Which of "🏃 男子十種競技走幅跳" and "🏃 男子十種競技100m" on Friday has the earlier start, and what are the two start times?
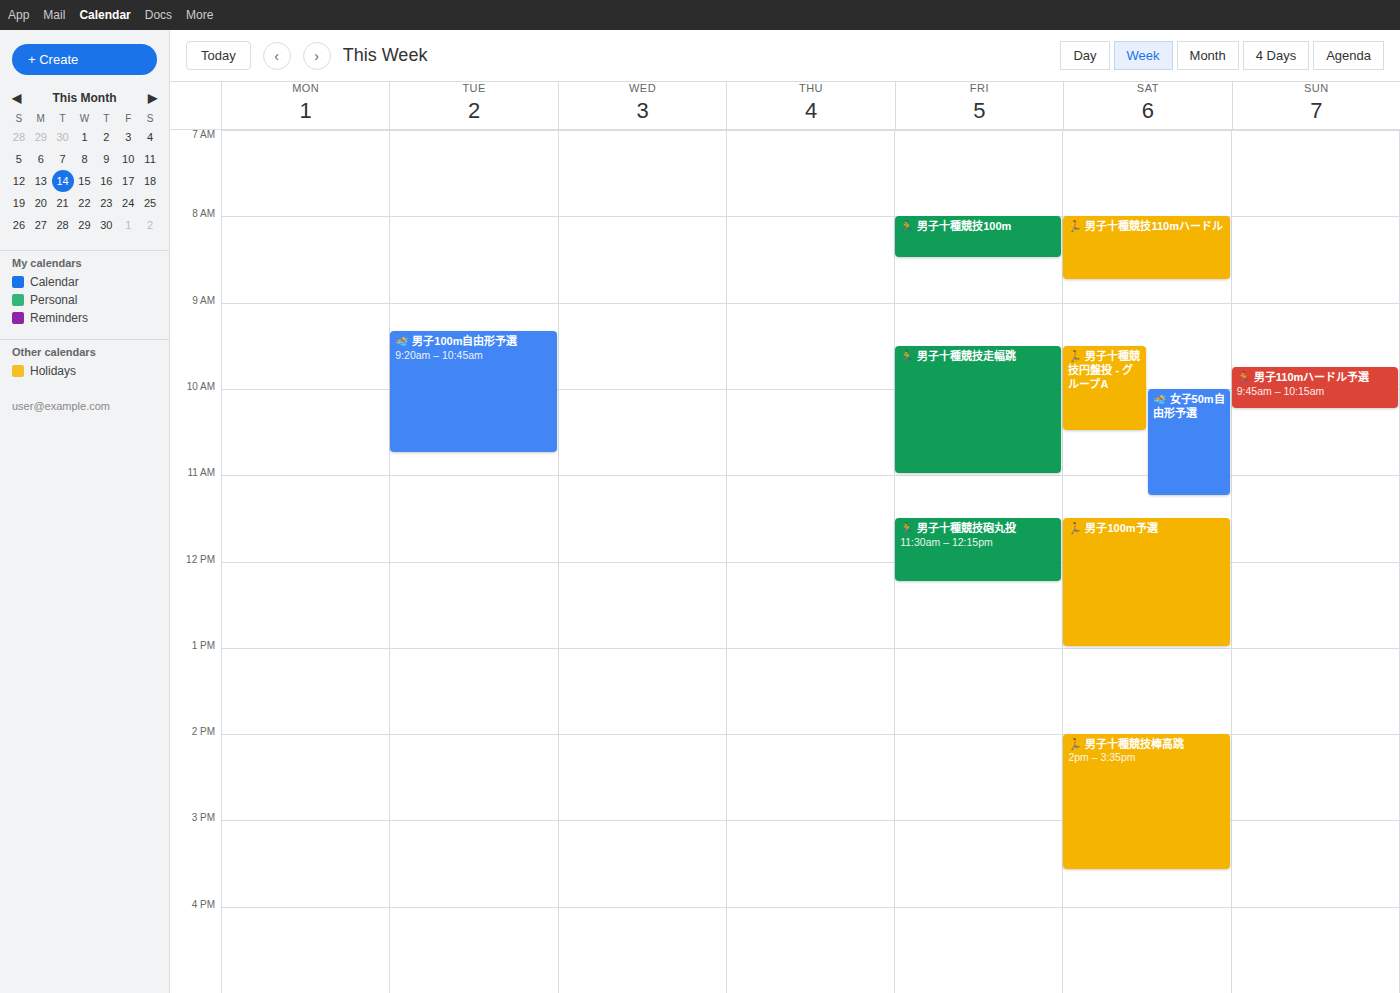
"🏃 男子十種競技100m" 8:00 AM; "🏃 男子十種競技走幅跳" 9:30 AM.